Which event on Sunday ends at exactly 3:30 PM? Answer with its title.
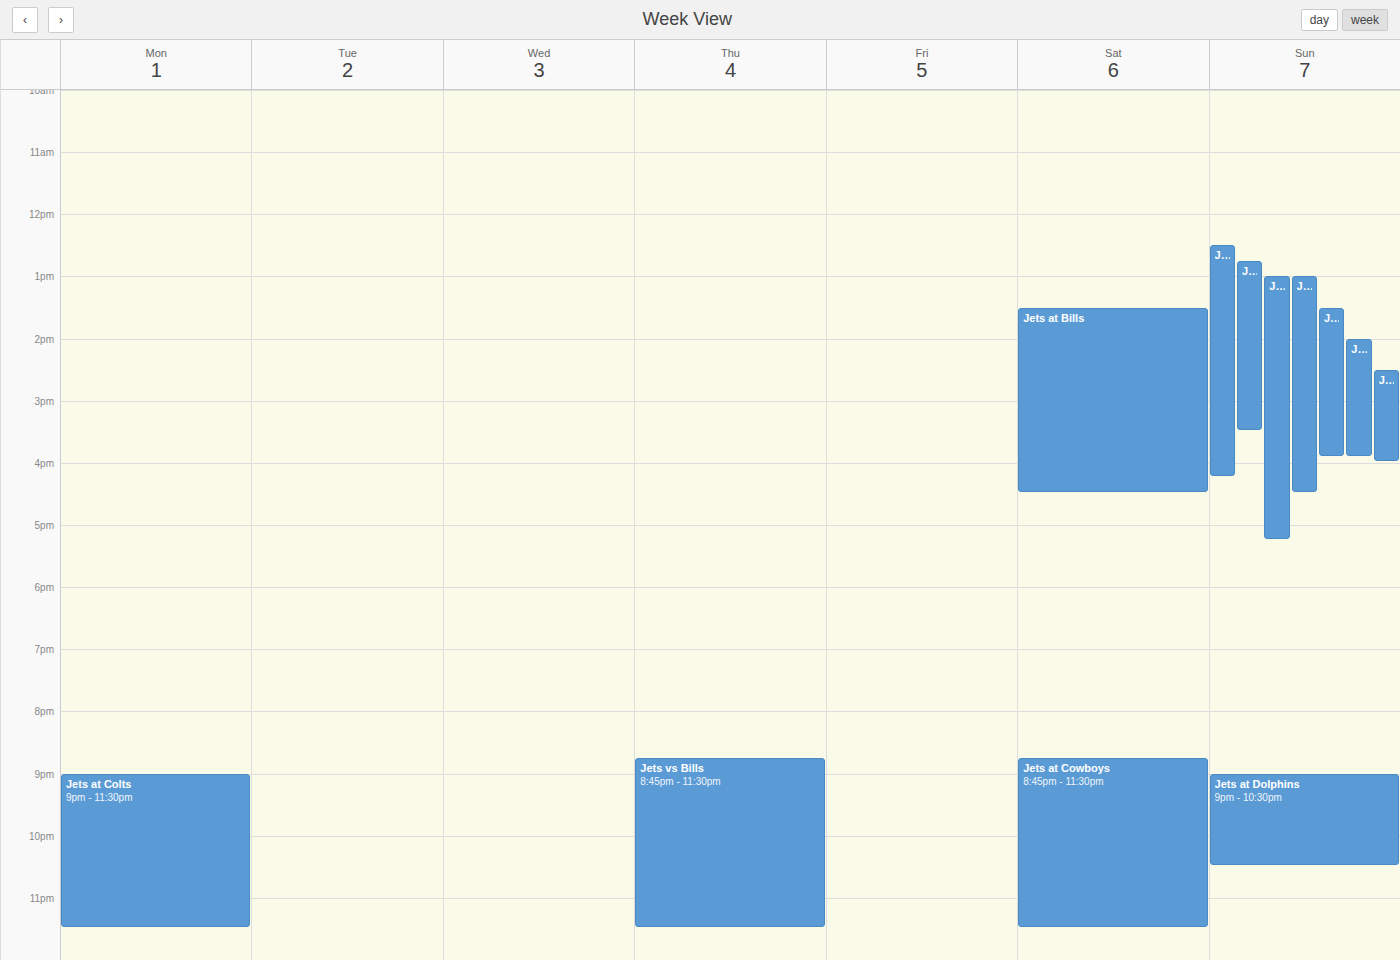
"Jets at Giants"